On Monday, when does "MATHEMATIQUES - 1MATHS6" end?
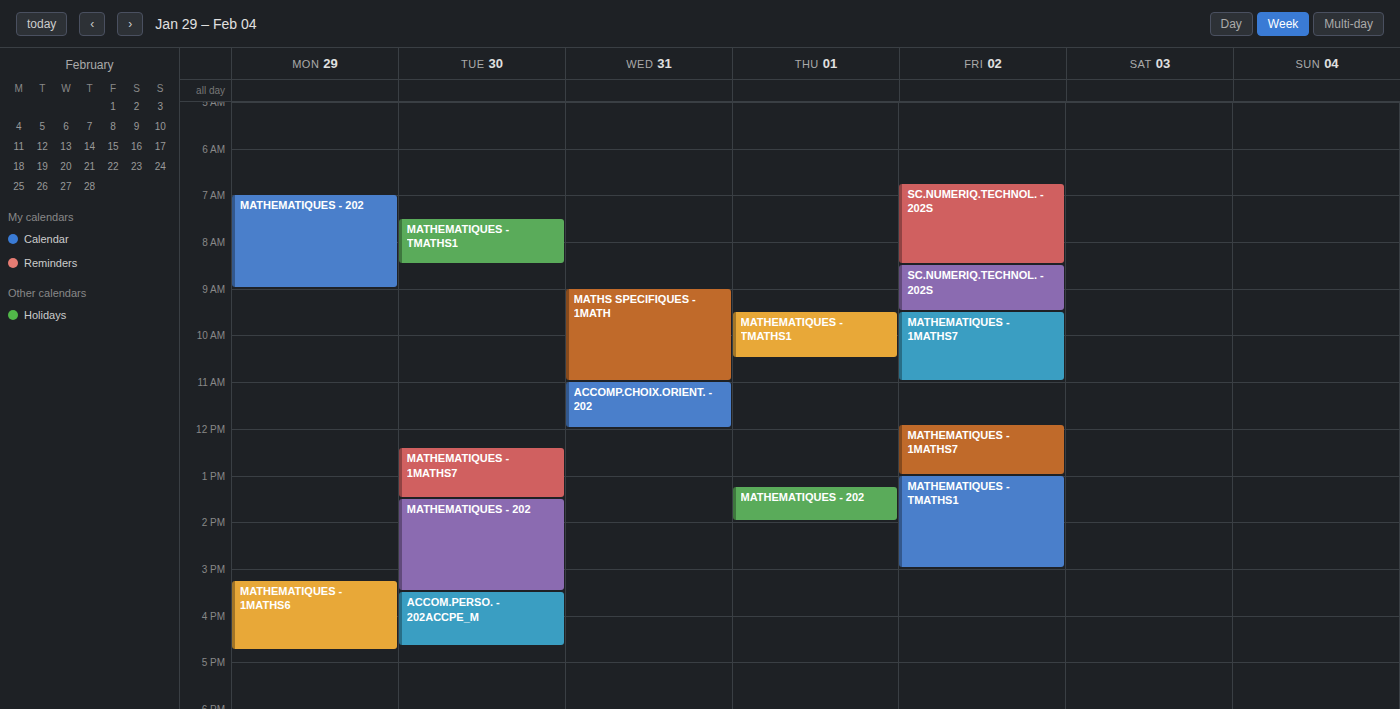
16:45